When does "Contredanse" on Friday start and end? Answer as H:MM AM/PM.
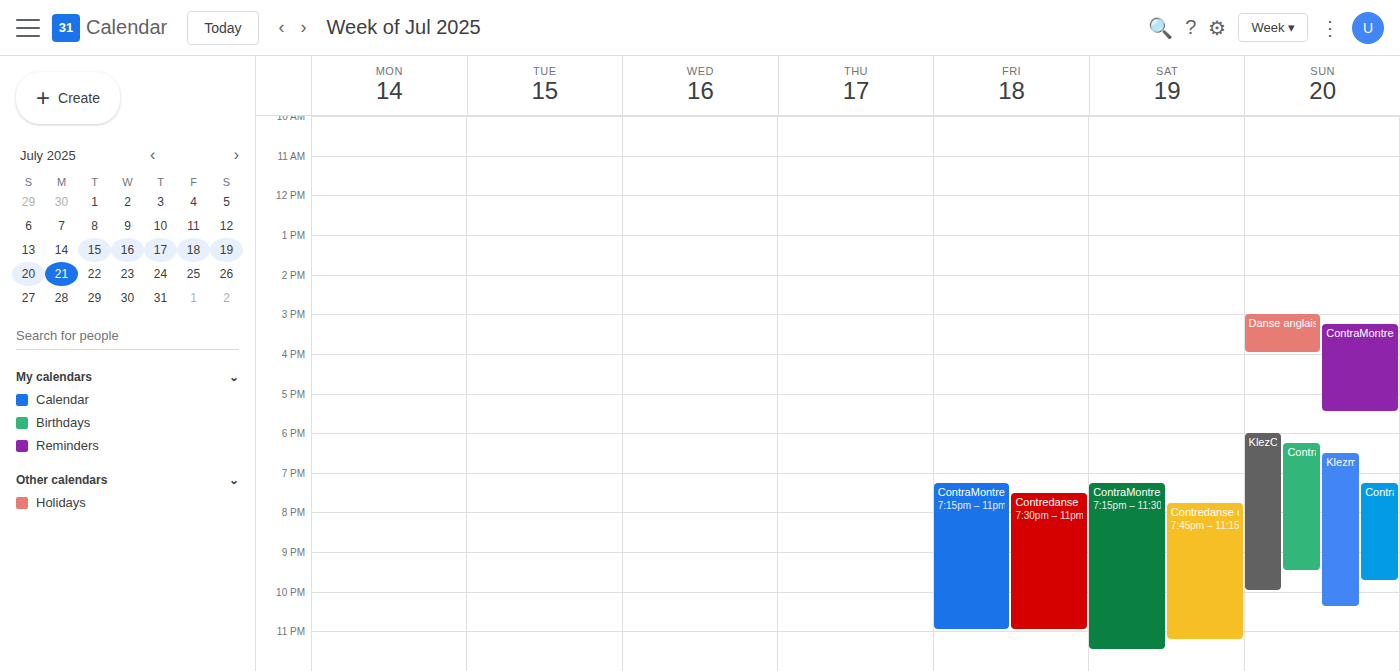
7:30 PM to 11:00 PM